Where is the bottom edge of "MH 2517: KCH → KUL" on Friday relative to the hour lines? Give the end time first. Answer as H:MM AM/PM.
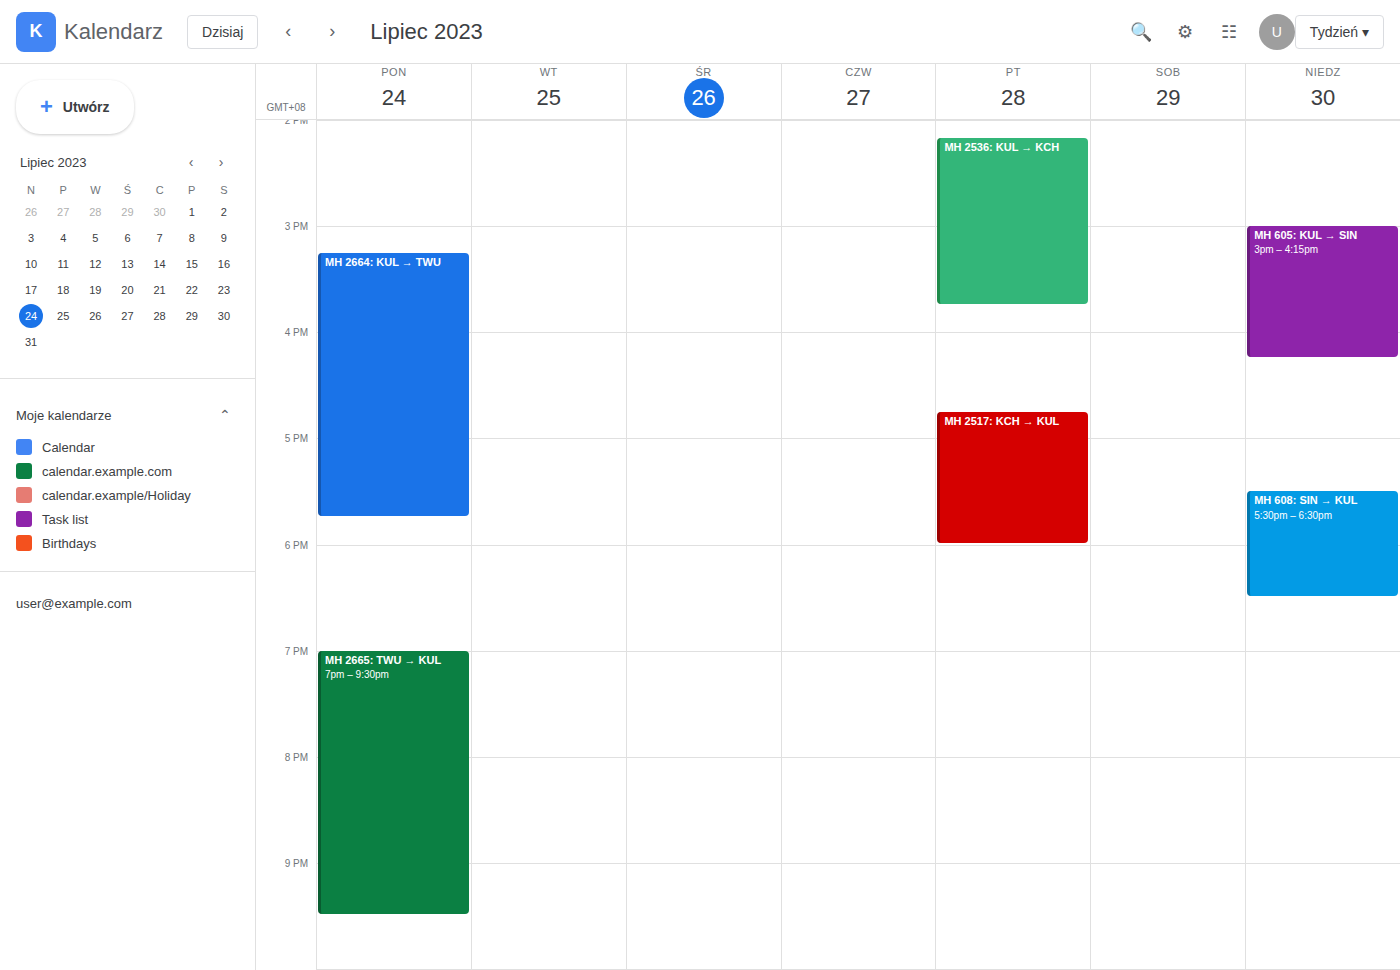
6:00 PM -- exactly on the 6 PM line.